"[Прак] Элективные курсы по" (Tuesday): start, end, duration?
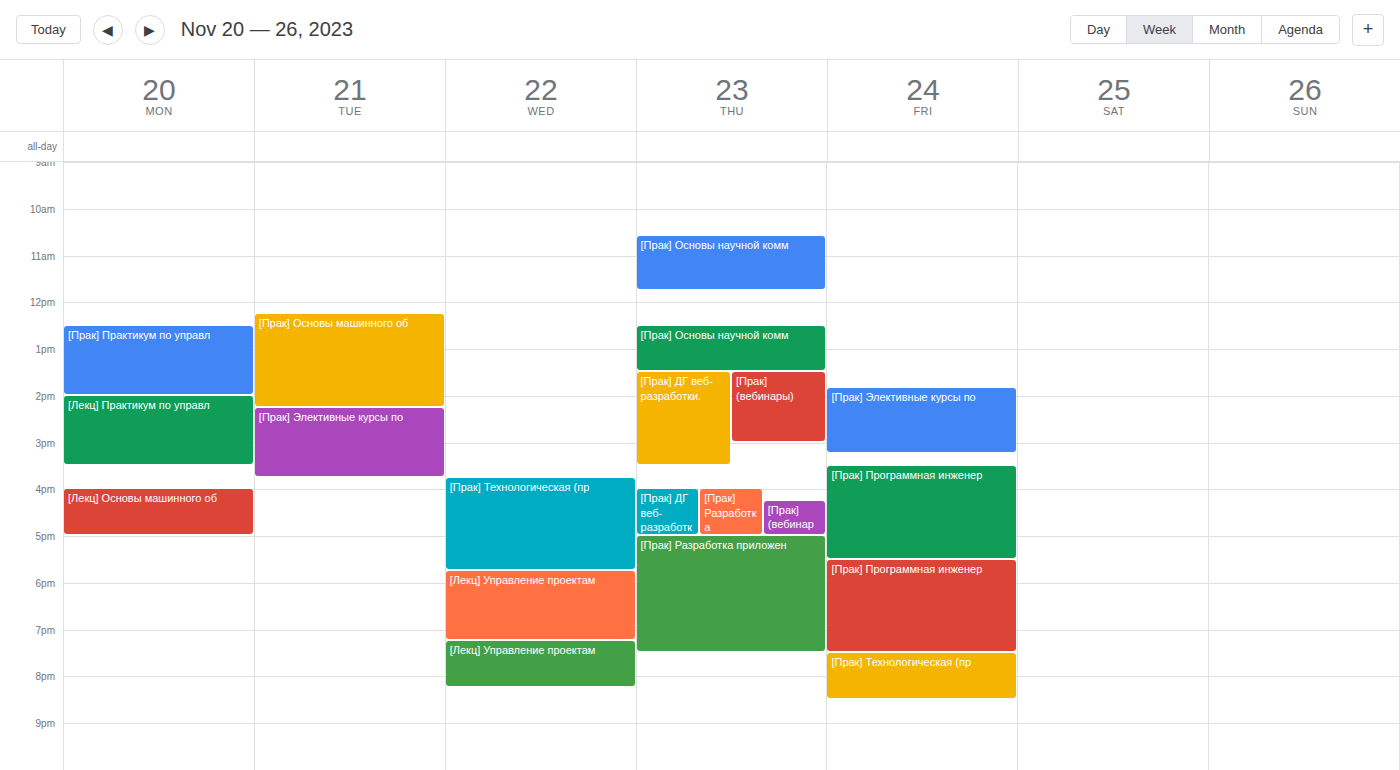
2:15 PM to 3:45 PM, 1 hour 30 minutes